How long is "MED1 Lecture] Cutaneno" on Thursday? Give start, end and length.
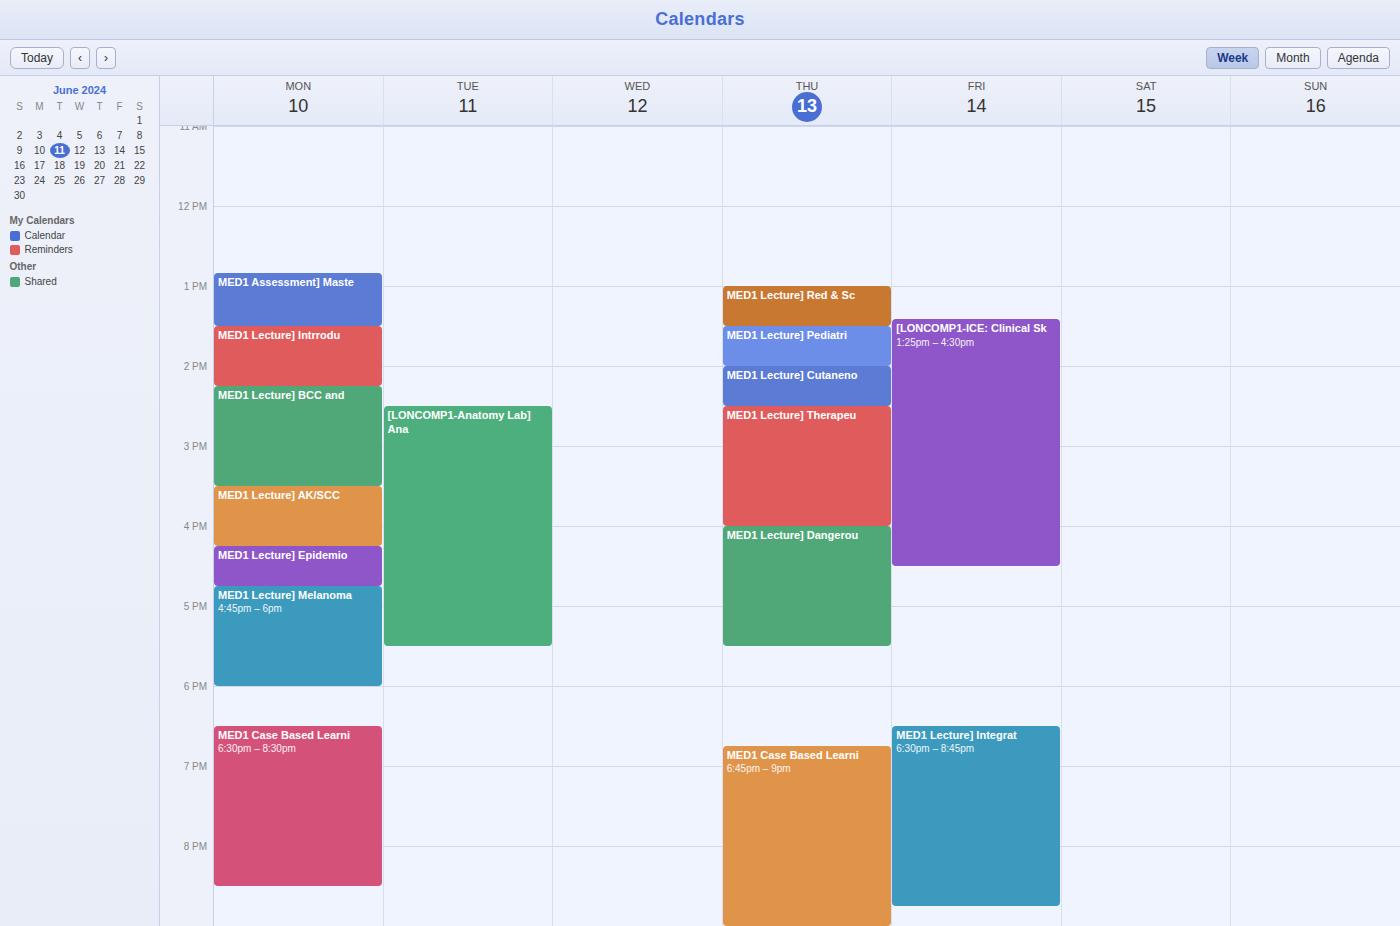
2:00 PM to 2:30 PM, 30 minutes